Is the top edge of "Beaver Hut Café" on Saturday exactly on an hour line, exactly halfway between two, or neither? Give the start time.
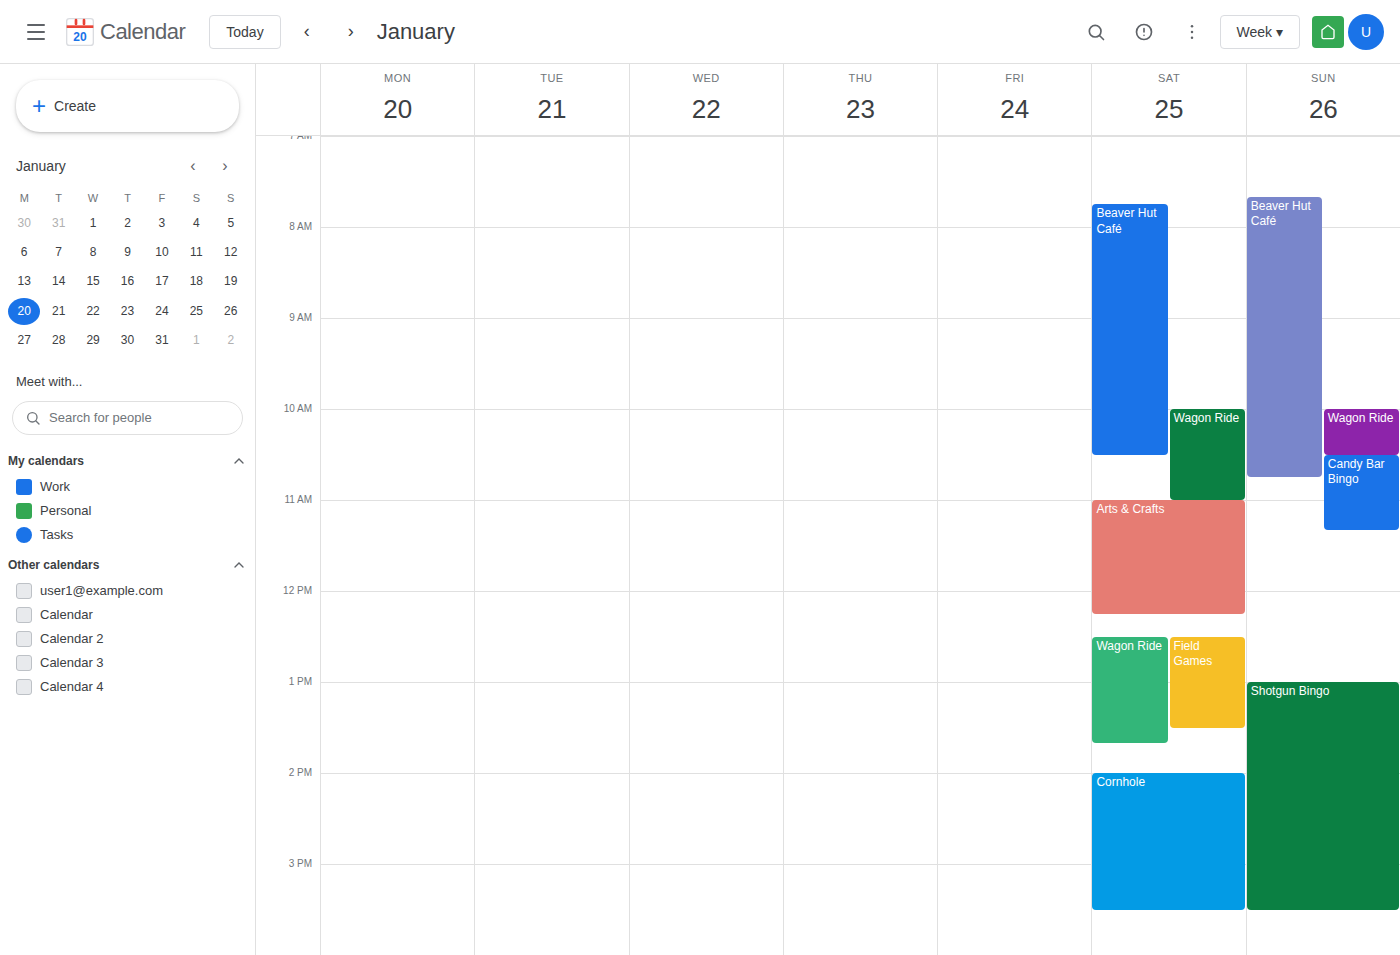
7:45 AM -- neither: three quarters of the way from the 7 AM line to the 8 AM line.